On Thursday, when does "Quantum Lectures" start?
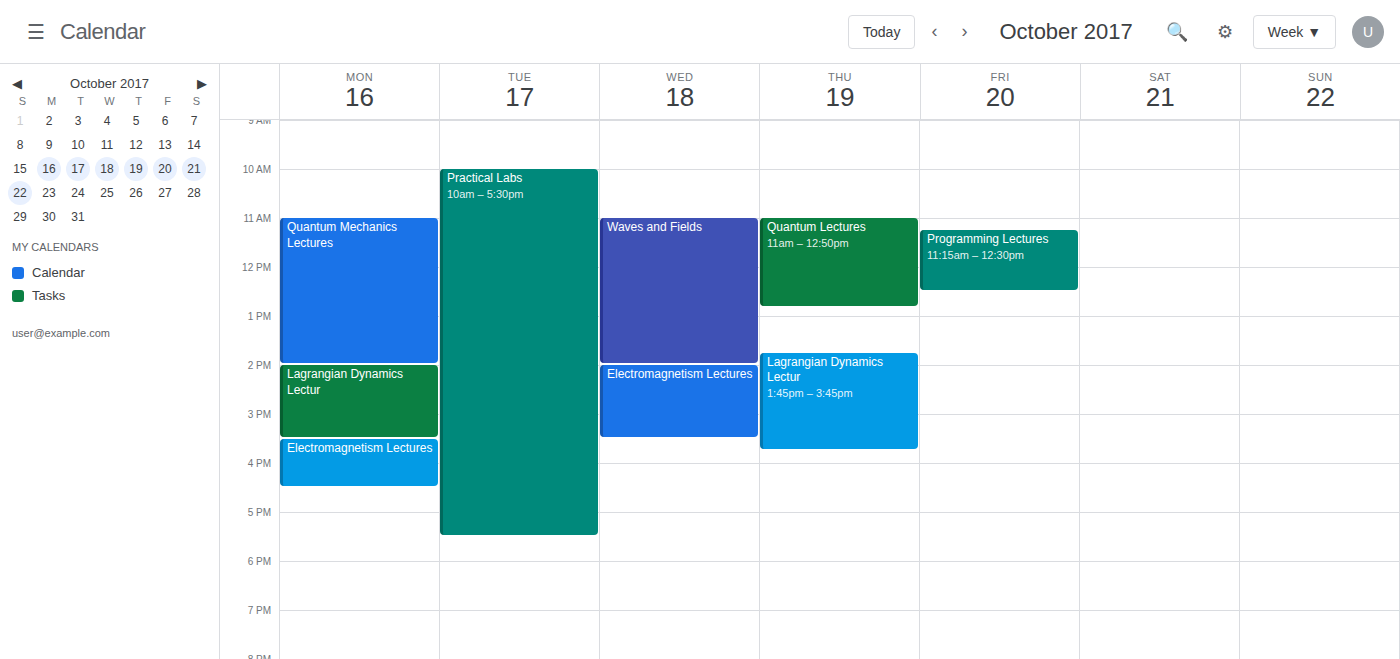
11:00 AM